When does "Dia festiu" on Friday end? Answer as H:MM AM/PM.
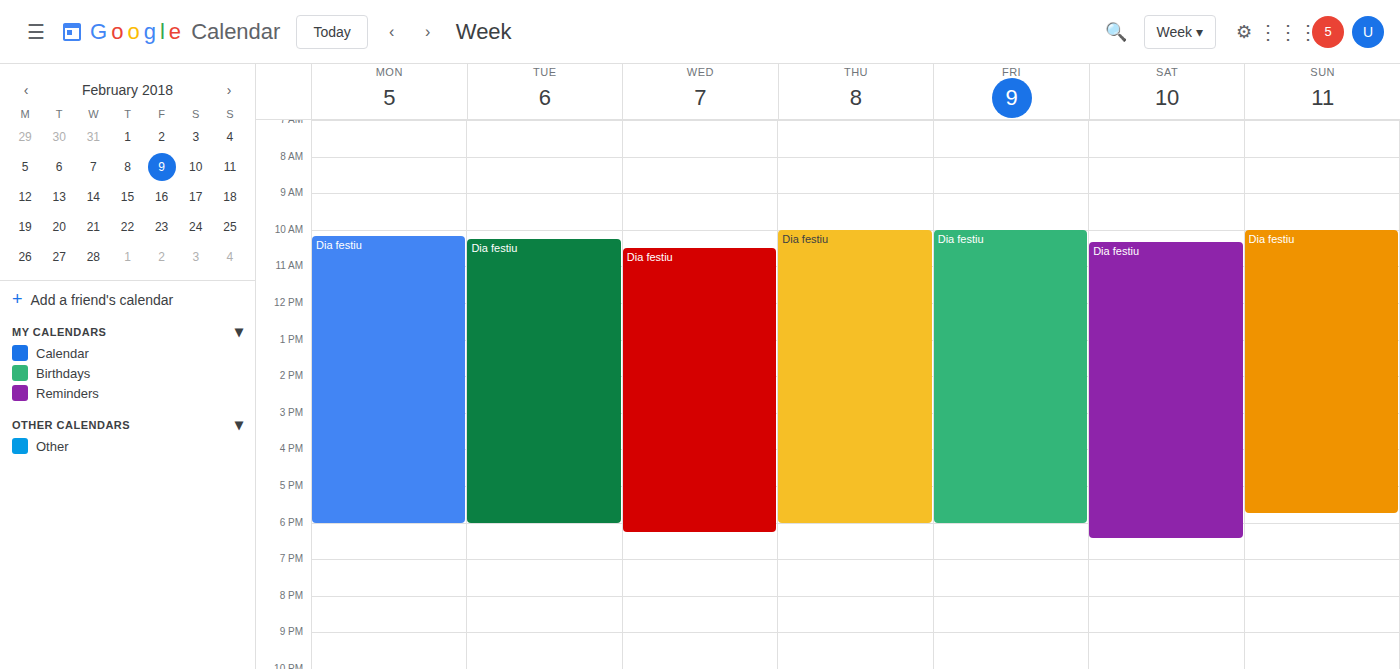
6:00 PM